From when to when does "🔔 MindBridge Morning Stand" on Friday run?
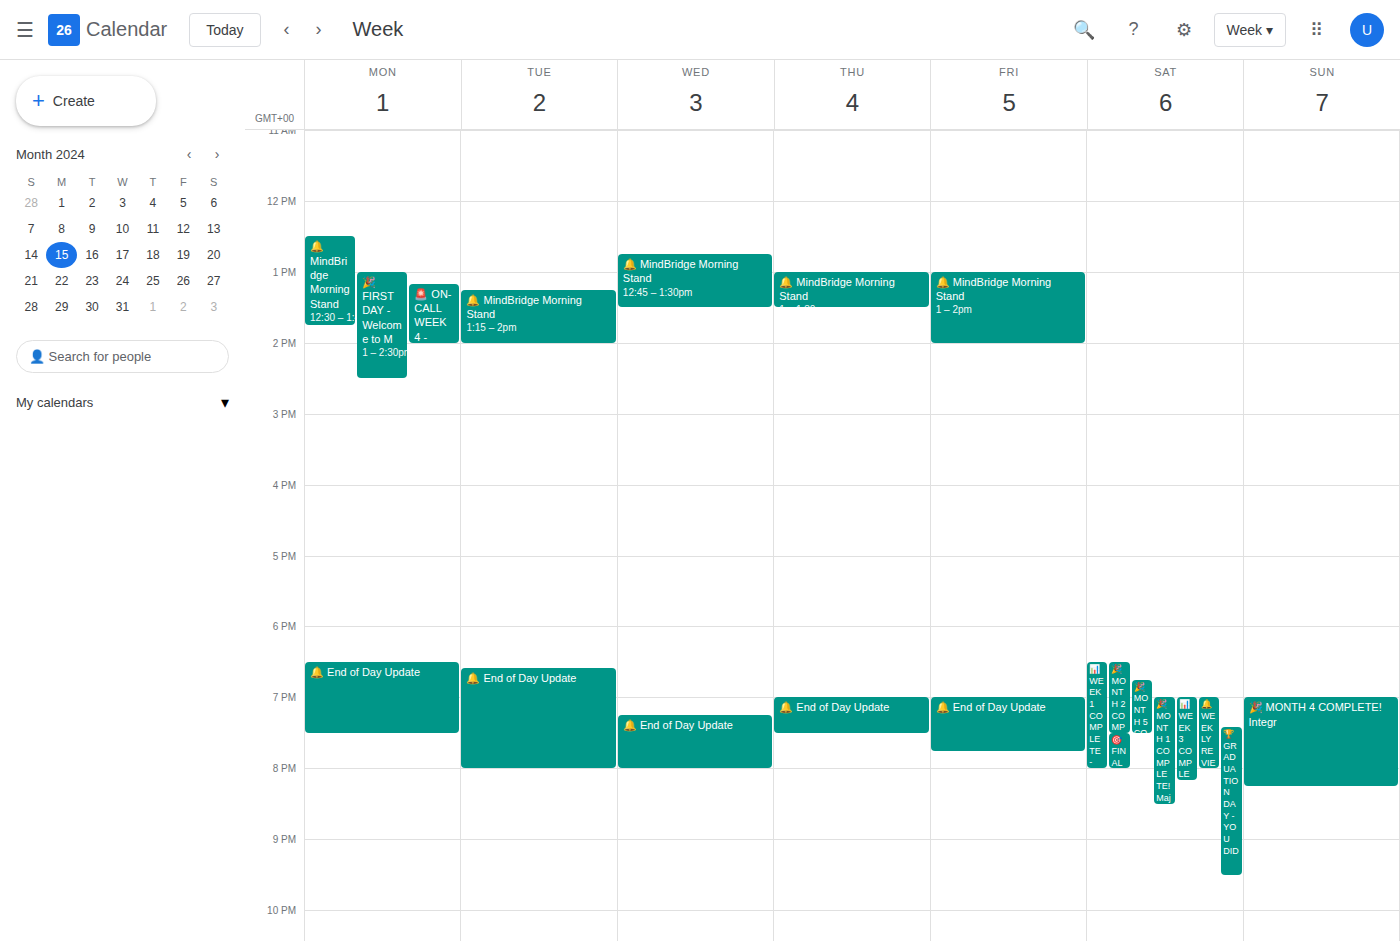
1:00 PM to 2:00 PM